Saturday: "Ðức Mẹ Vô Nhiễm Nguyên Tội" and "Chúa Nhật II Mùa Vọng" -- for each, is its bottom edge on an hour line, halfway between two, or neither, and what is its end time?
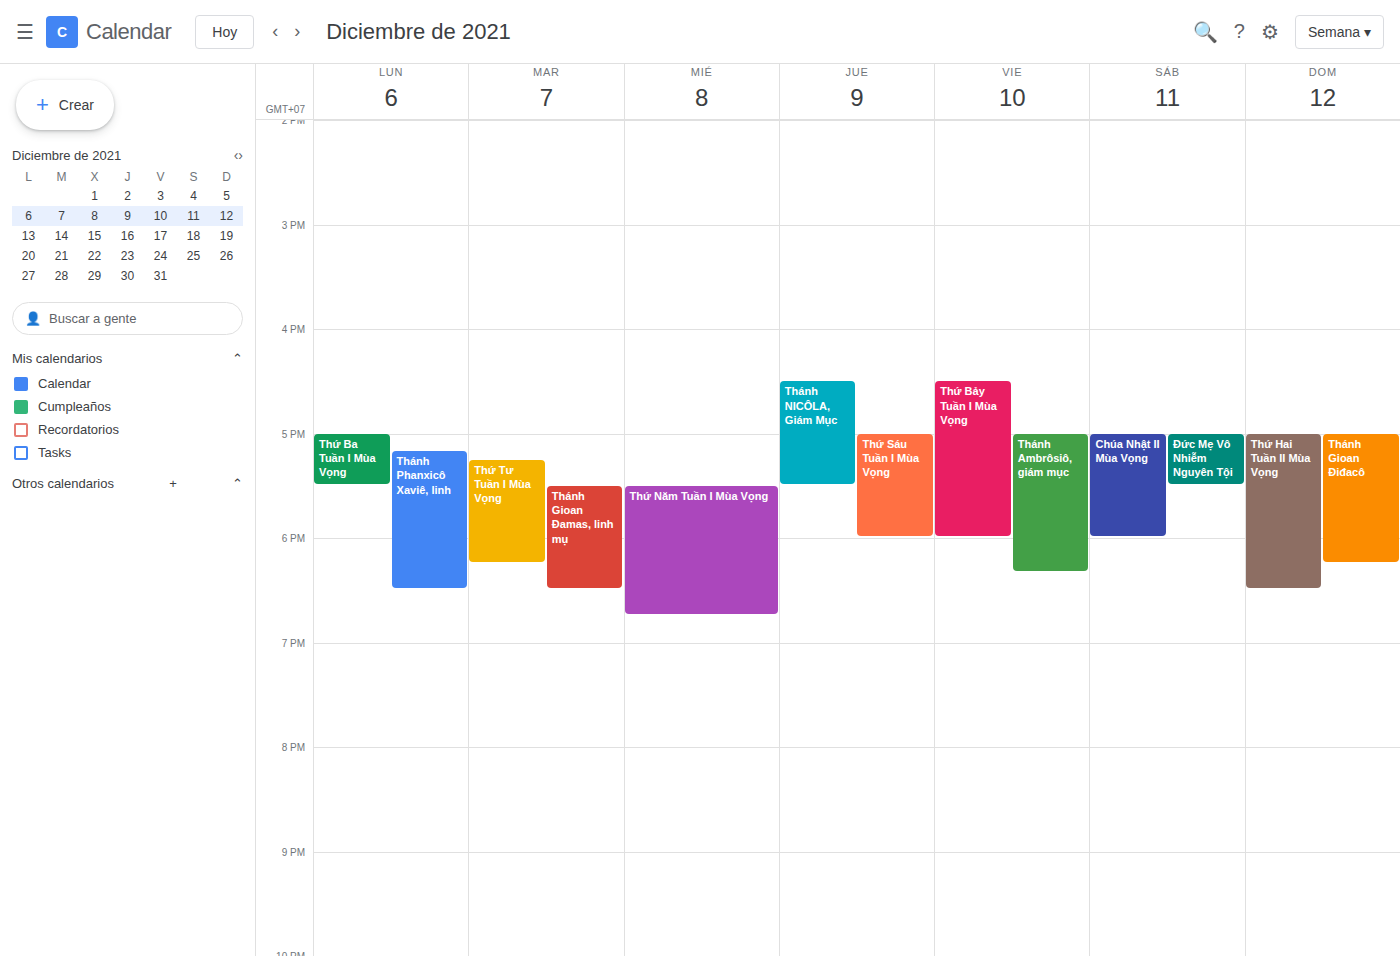
"Ðức Mẹ Vô Nhiễm Nguyên Tội": 5:30 PM, halfway between the 5 PM and 6 PM lines. "Chúa Nhật II Mùa Vọng": 6:00 PM, exactly on the 6 PM line.